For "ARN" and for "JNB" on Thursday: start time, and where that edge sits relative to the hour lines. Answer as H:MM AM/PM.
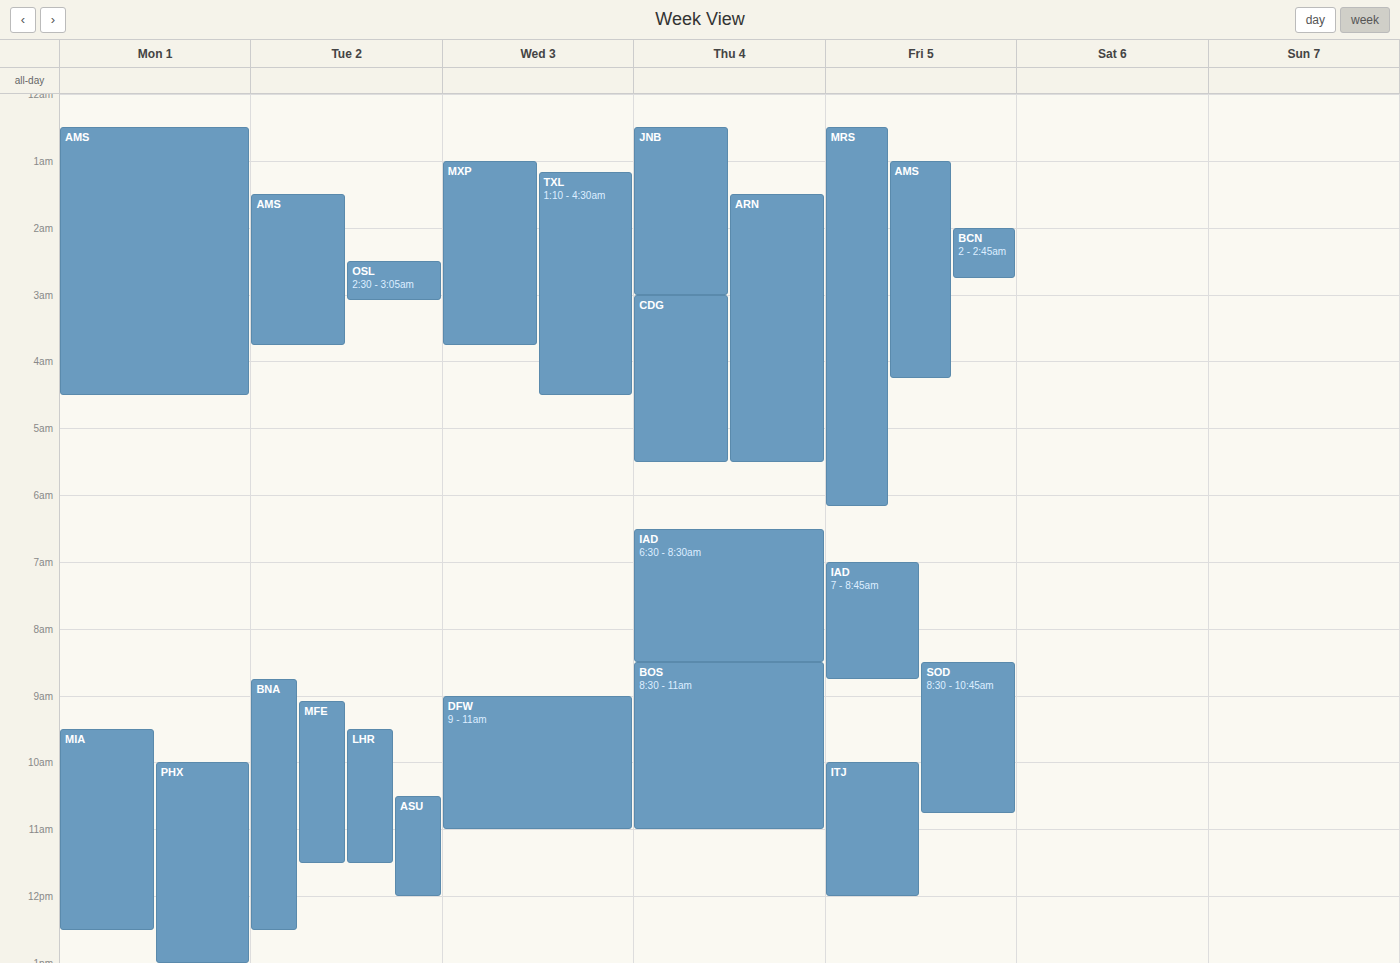
"ARN": 1:30 AM, halfway between the 1 AM and 2 AM lines. "JNB": 12:30 AM, halfway between the 12 AM and 1 AM lines.